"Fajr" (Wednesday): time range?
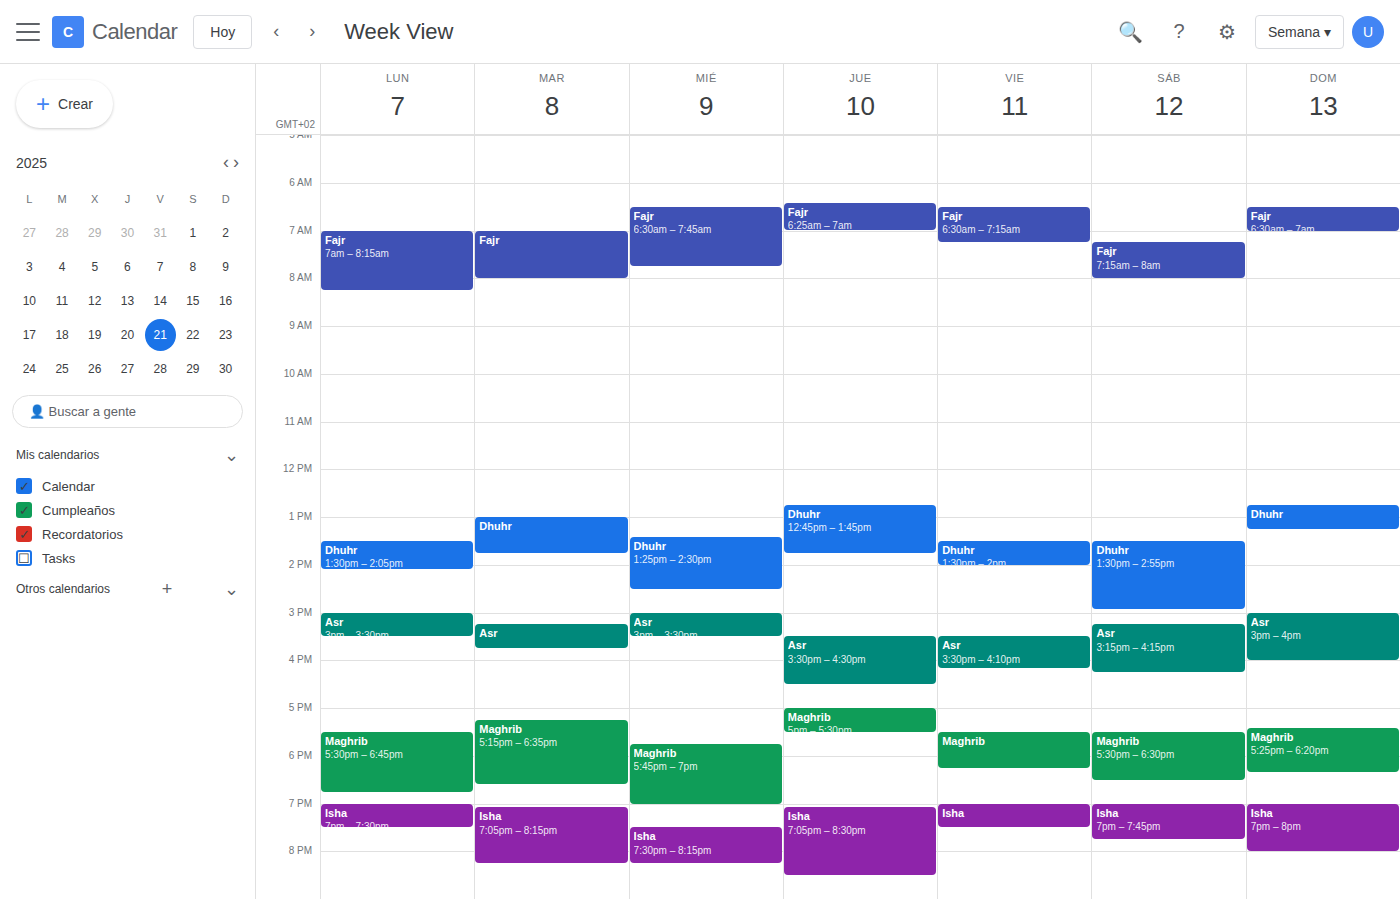
6:30 AM to 7:45 AM